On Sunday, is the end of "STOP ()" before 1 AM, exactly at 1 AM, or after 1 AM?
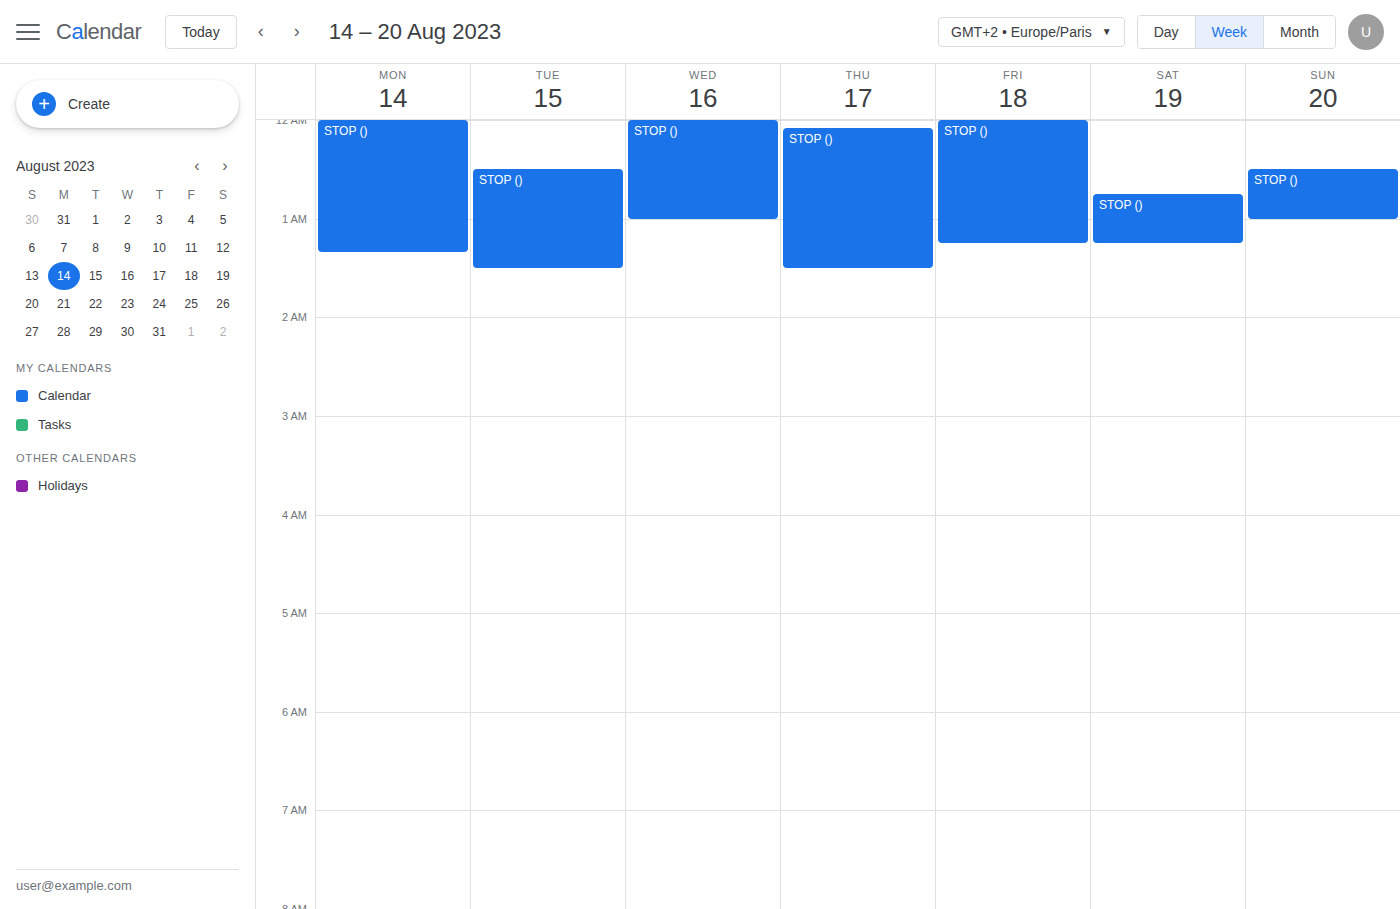
1:00 AM -- exactly at 1 AM, on the 1 AM line.